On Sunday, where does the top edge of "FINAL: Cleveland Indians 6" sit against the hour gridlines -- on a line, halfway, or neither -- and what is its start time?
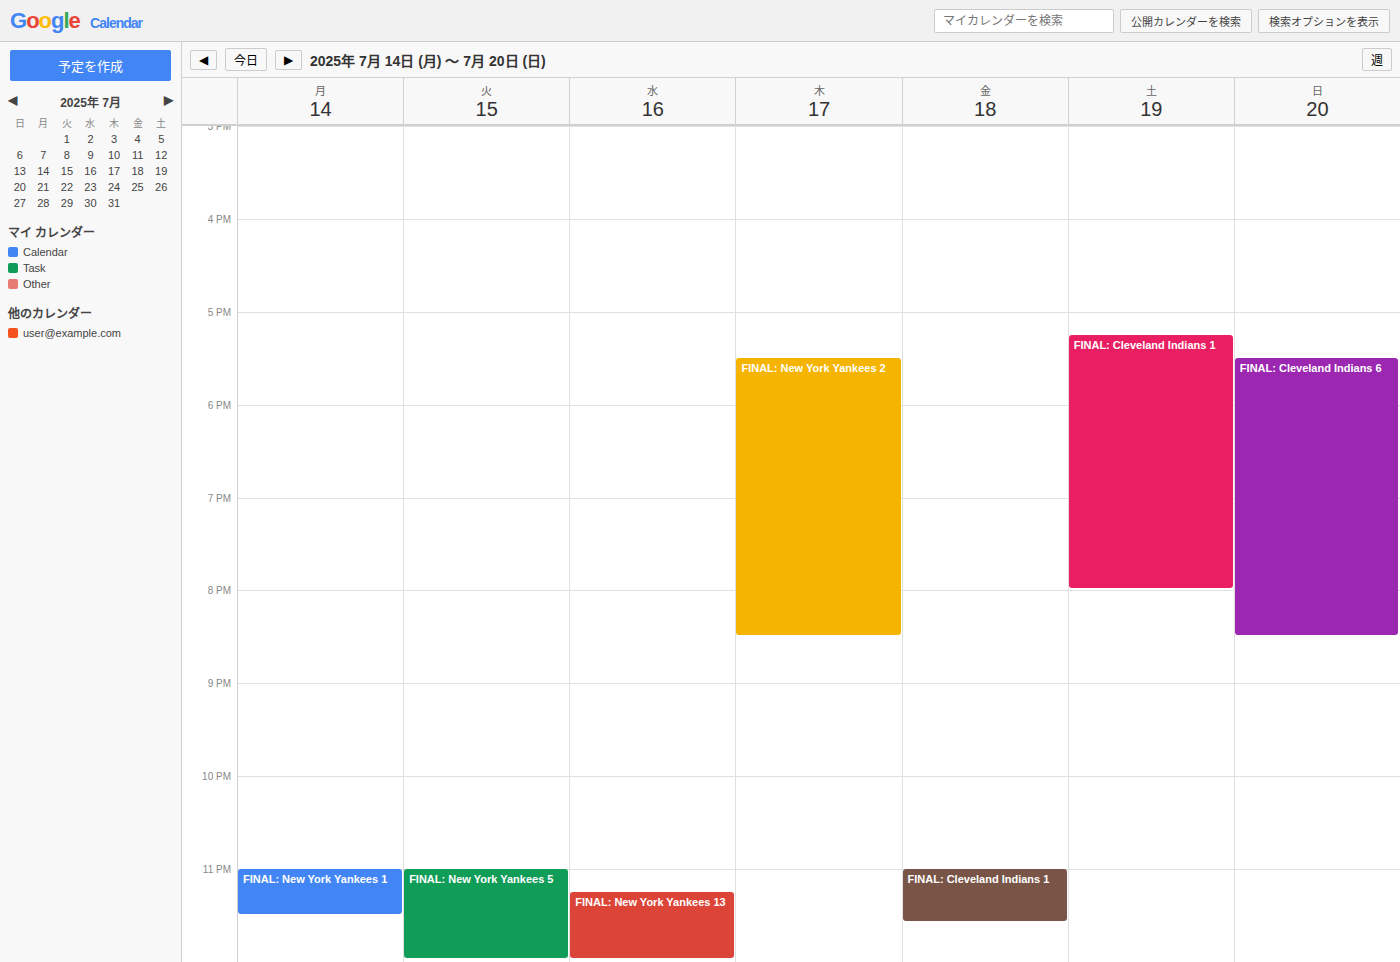
5:30 PM -- halfway between the 5 PM and 6 PM lines.